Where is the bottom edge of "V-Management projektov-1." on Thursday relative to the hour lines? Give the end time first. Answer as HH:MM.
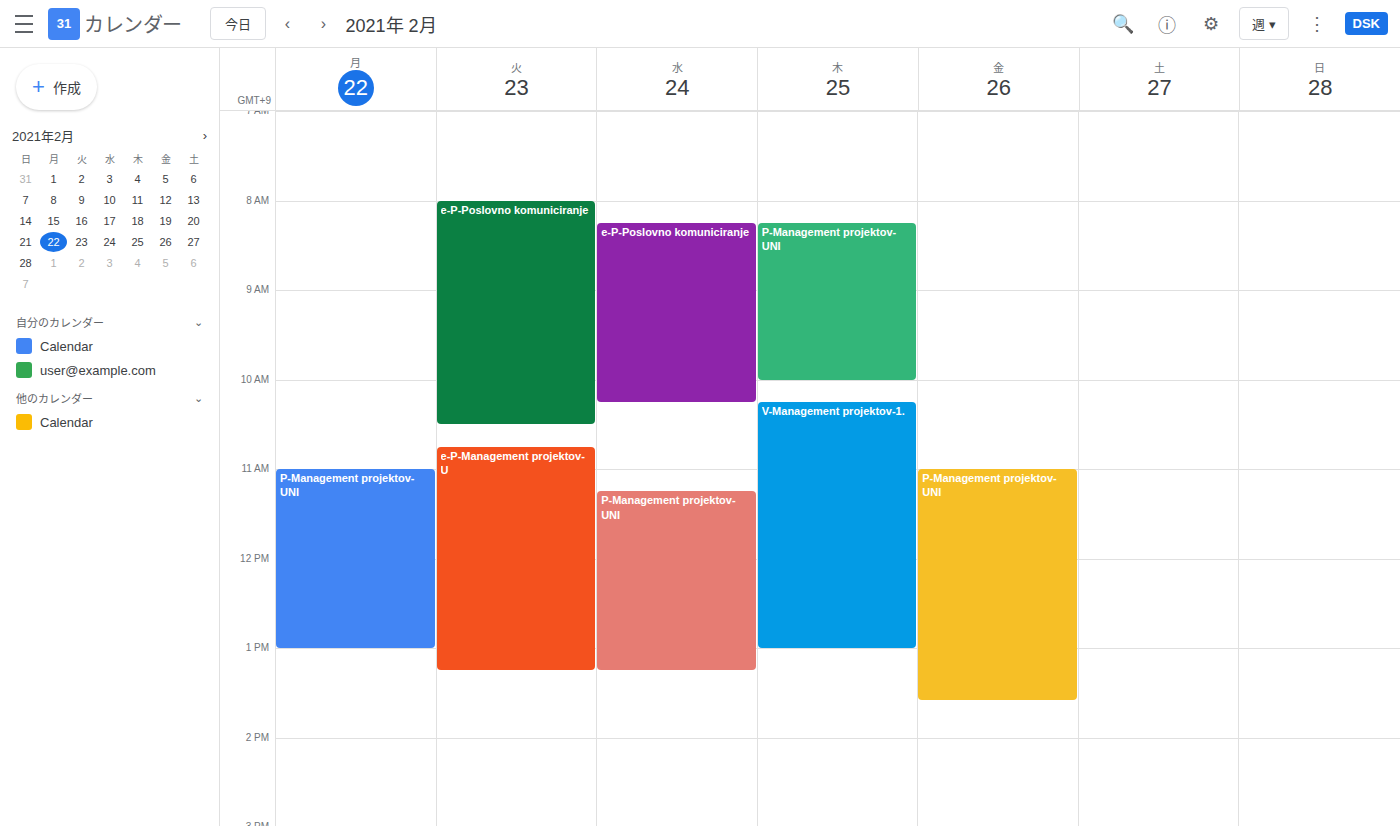
13:00 -- exactly on the 13:00 line.